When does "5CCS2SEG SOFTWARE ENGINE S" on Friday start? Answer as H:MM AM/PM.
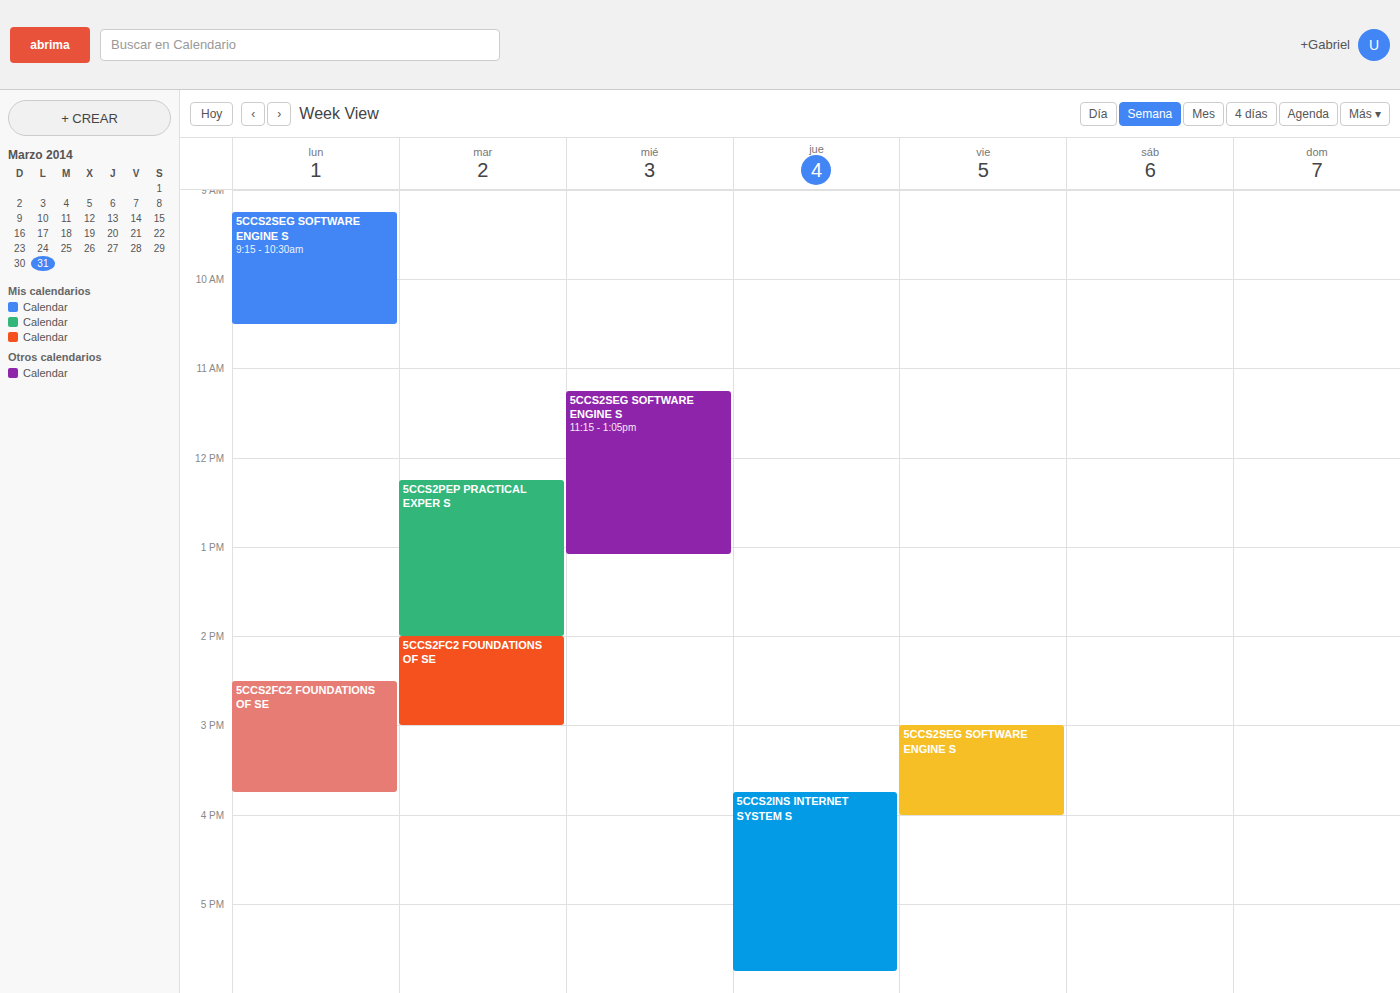
3:00 PM